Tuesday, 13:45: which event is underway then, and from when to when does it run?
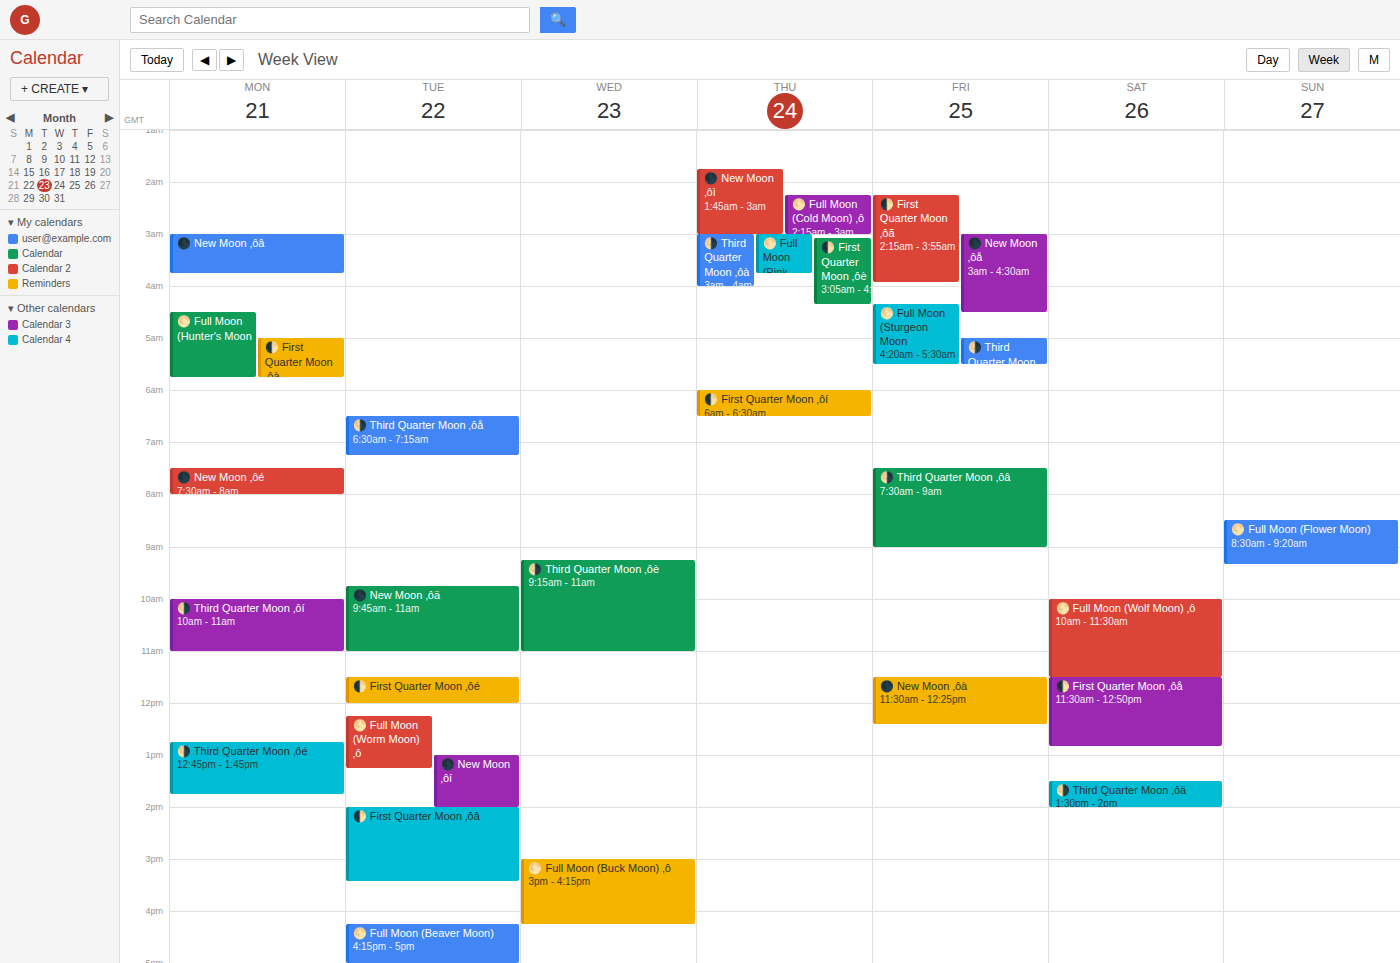
"🌑 New Moon ‚ôí", 13:00 to 14:00